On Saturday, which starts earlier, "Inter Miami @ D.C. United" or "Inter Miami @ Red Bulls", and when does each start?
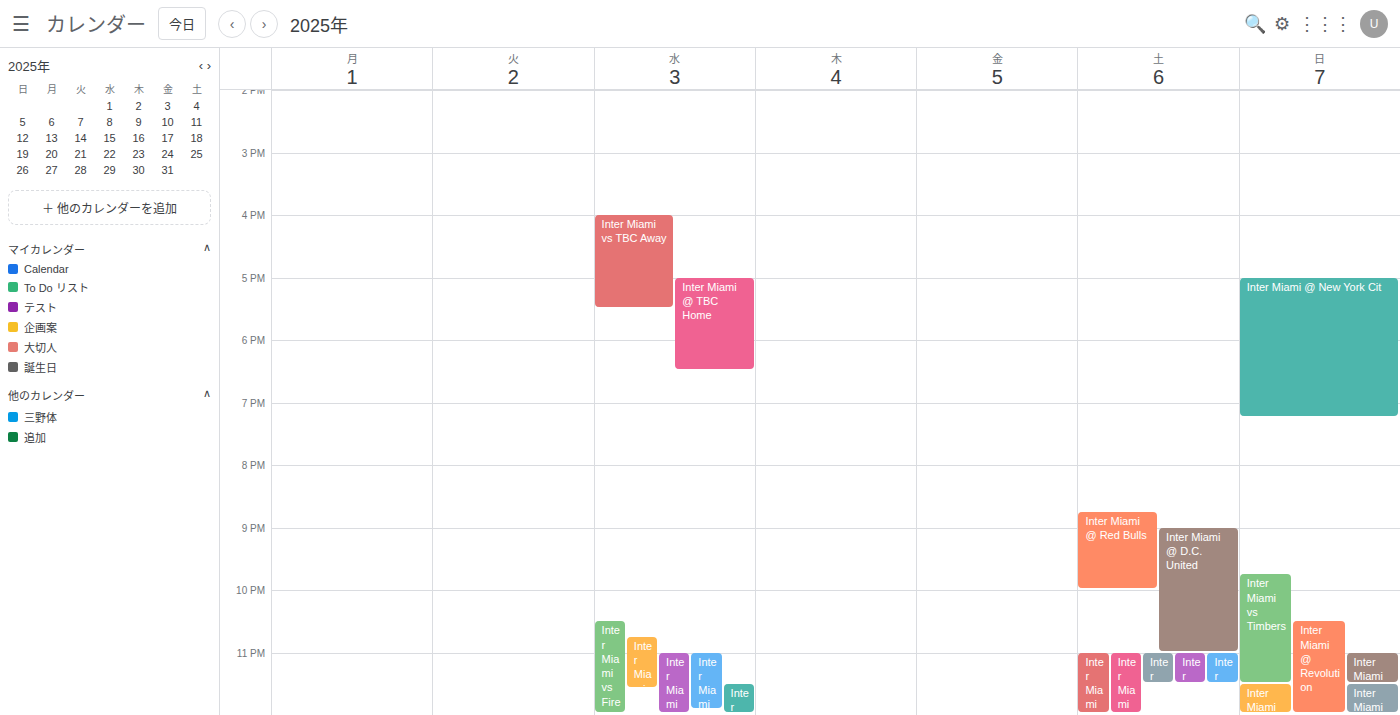
"Inter Miami @ Red Bulls" 20:45; "Inter Miami @ D.C. United" 21:00.